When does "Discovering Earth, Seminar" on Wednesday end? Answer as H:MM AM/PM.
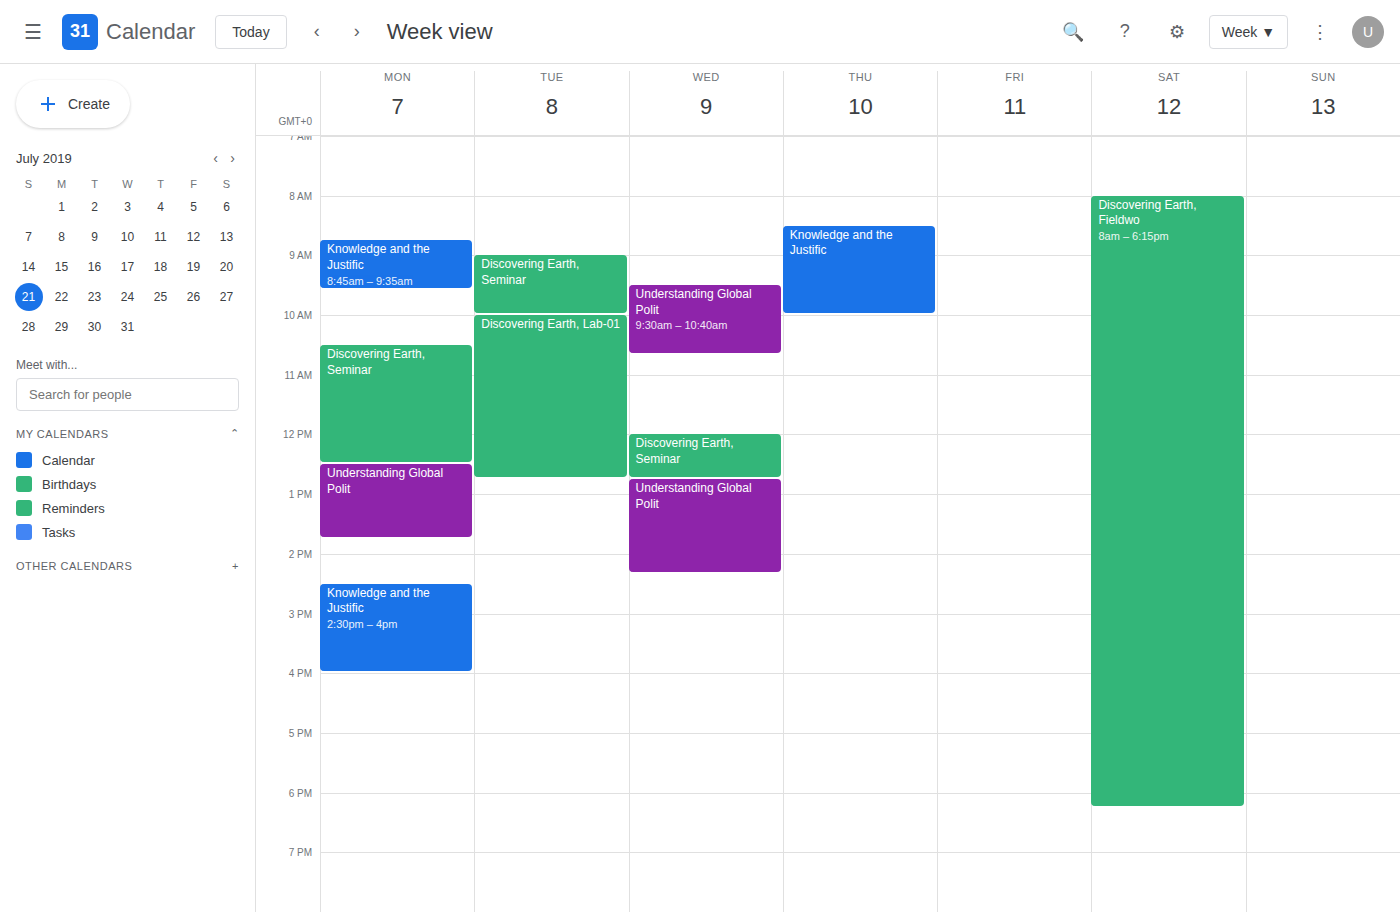
12:45 PM